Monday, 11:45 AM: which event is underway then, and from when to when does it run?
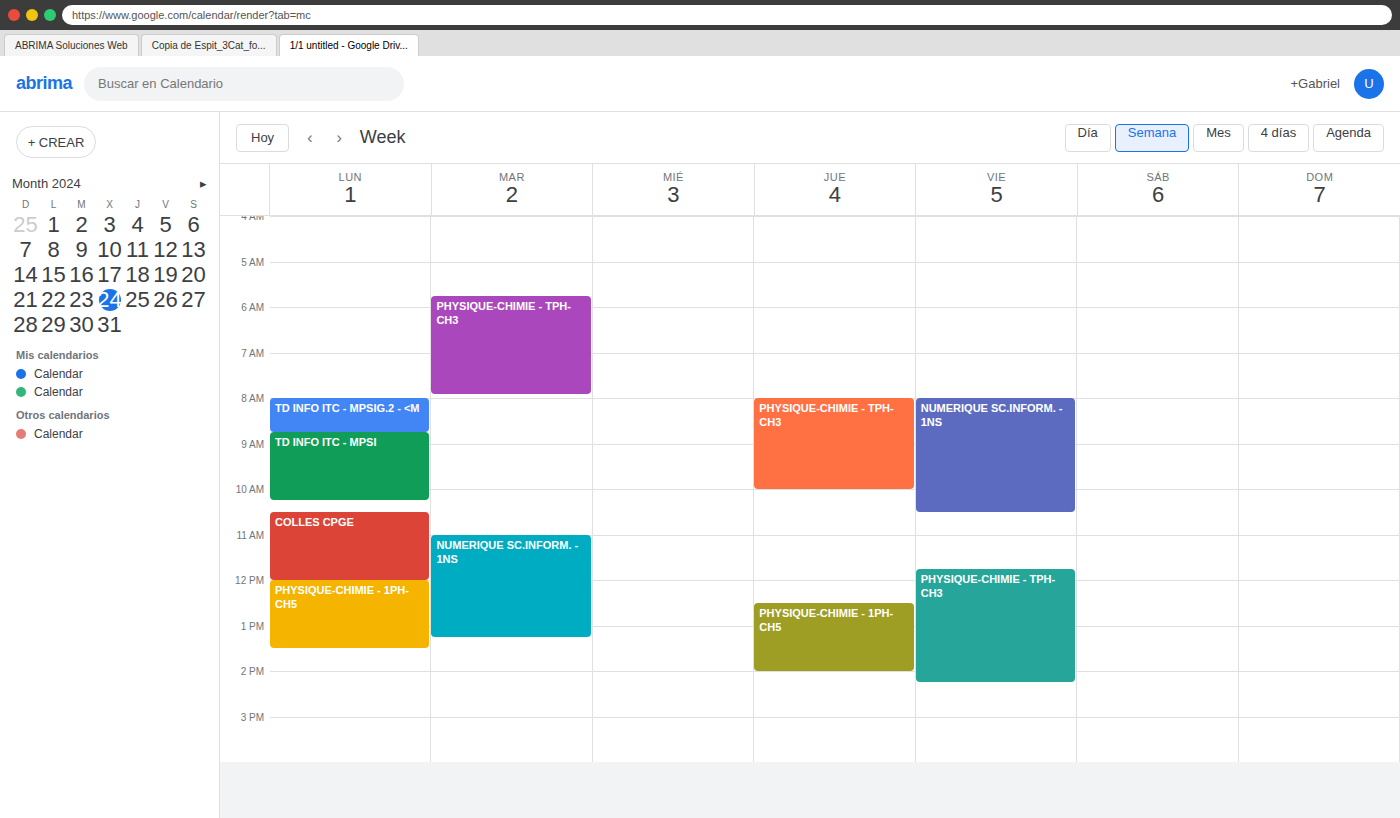
"COLLES CPGE", 10:30 AM to 12:00 PM